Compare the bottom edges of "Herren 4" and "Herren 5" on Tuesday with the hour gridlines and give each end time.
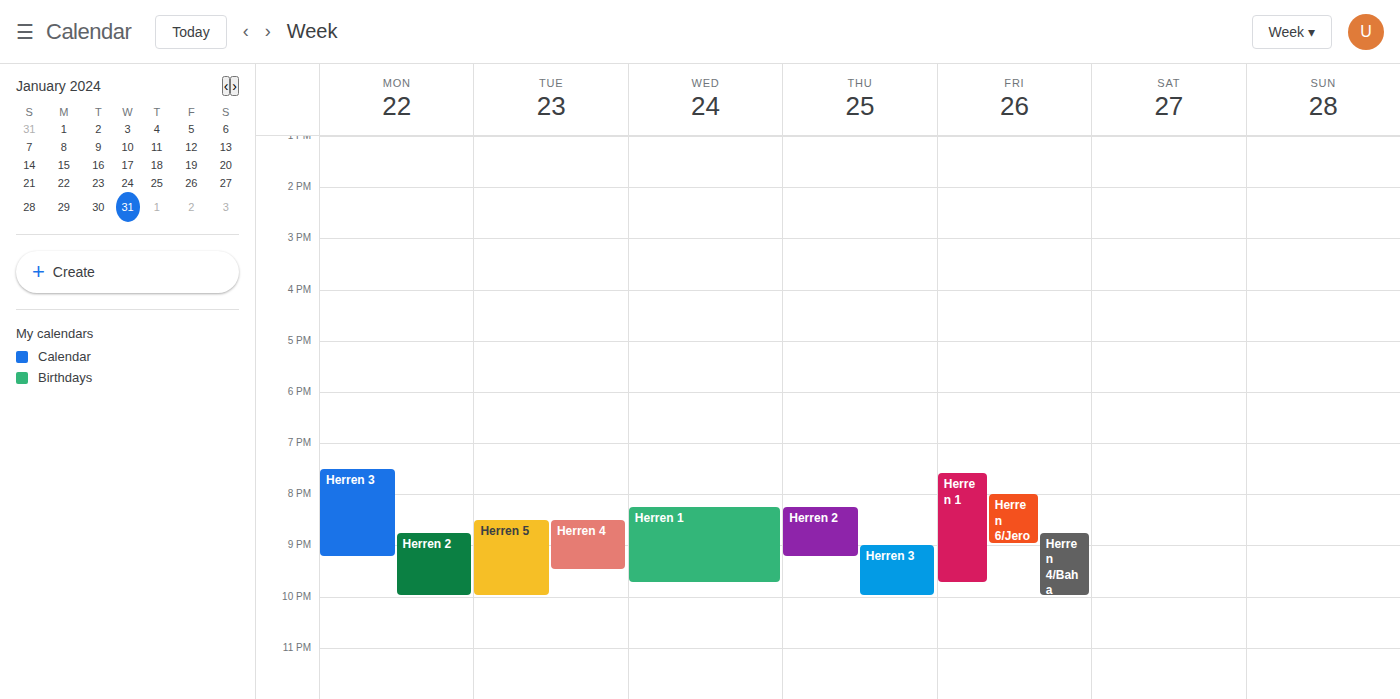
"Herren 4": 9:30 PM, halfway between the 9 PM and 10 PM lines. "Herren 5": 10:00 PM, exactly on the 10 PM line.